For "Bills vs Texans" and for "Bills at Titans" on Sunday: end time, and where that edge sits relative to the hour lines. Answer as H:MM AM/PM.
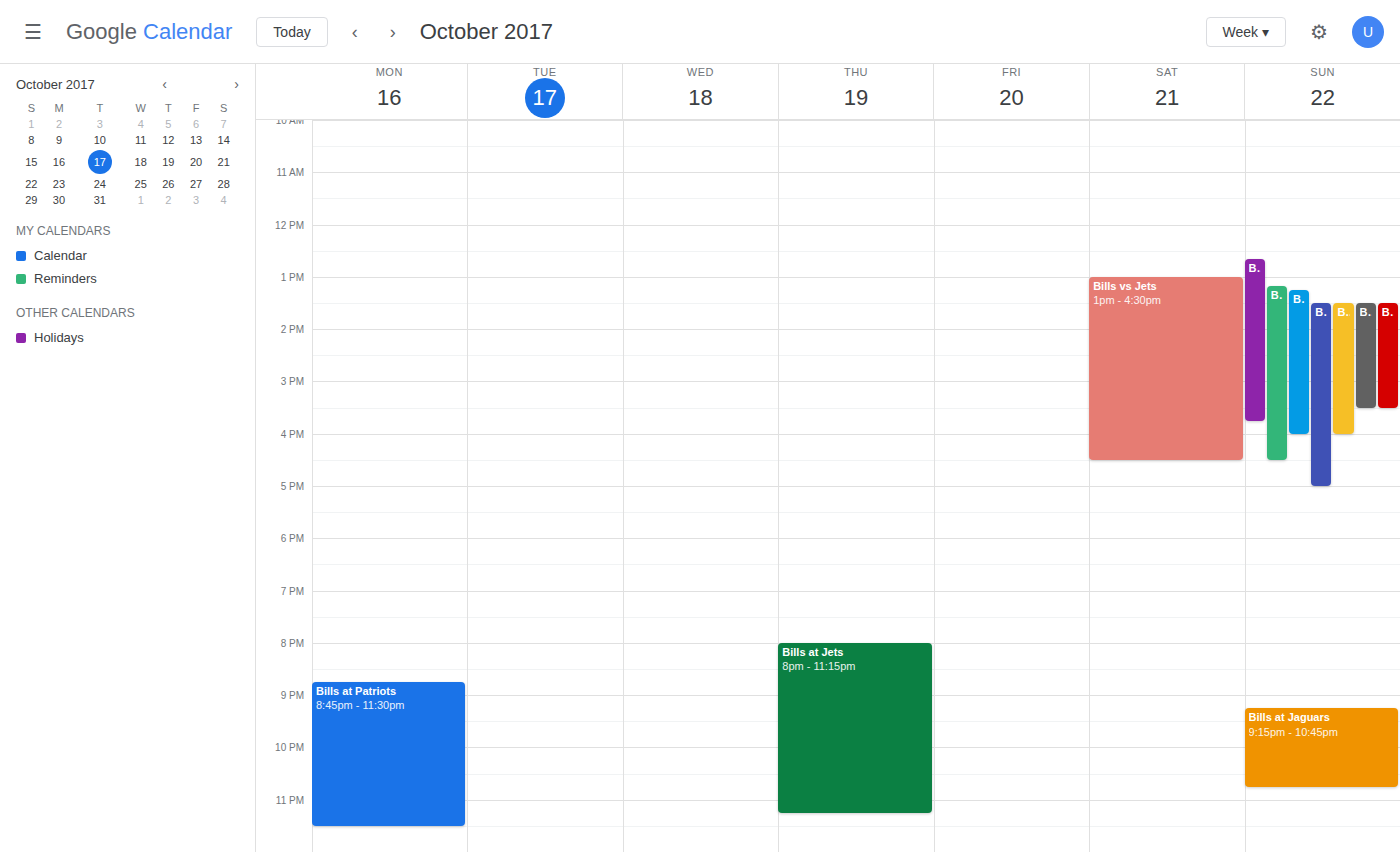
"Bills vs Texans": 3:30 PM, halfway between the 3 PM and 4 PM lines. "Bills at Titans": 3:45 PM, neither: three quarters of the way from the 3 PM line to the 4 PM line.